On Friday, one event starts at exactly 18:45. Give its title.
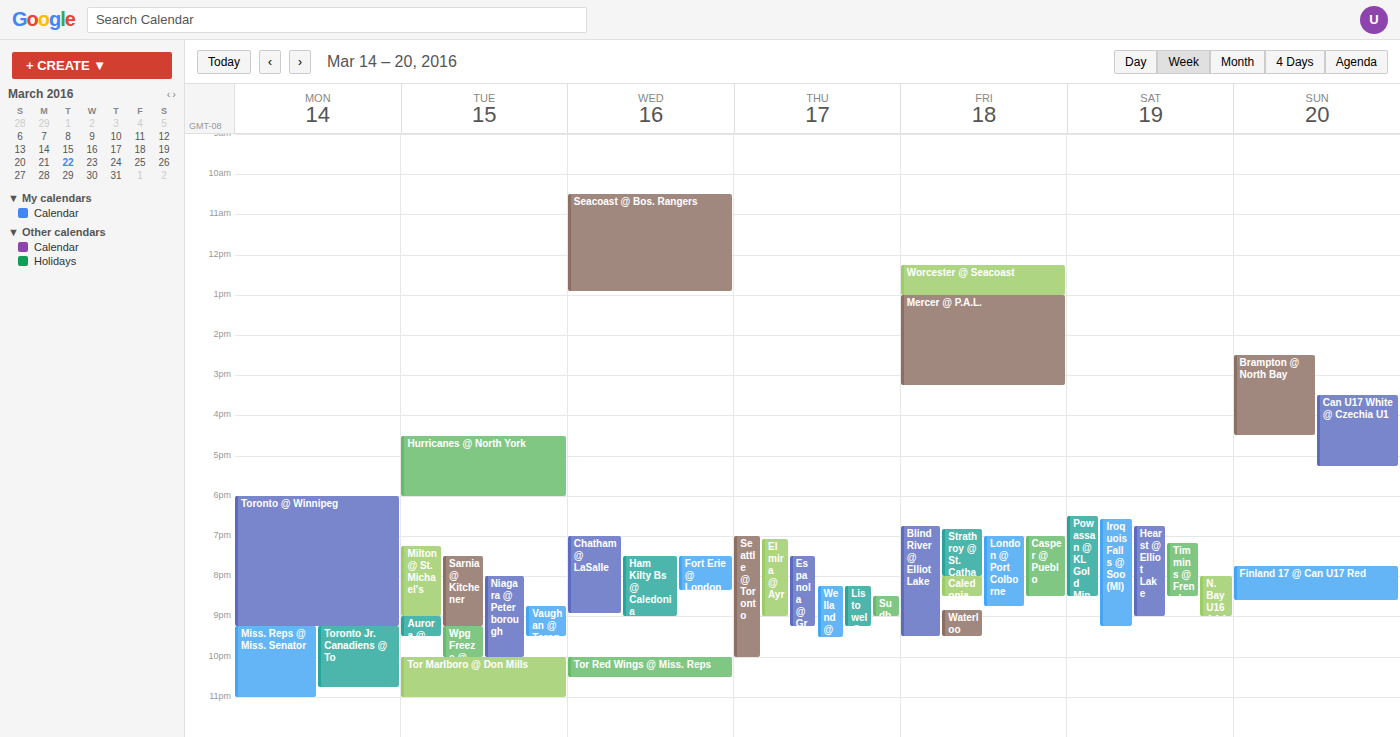
"Blind River @ Elliot Lake"